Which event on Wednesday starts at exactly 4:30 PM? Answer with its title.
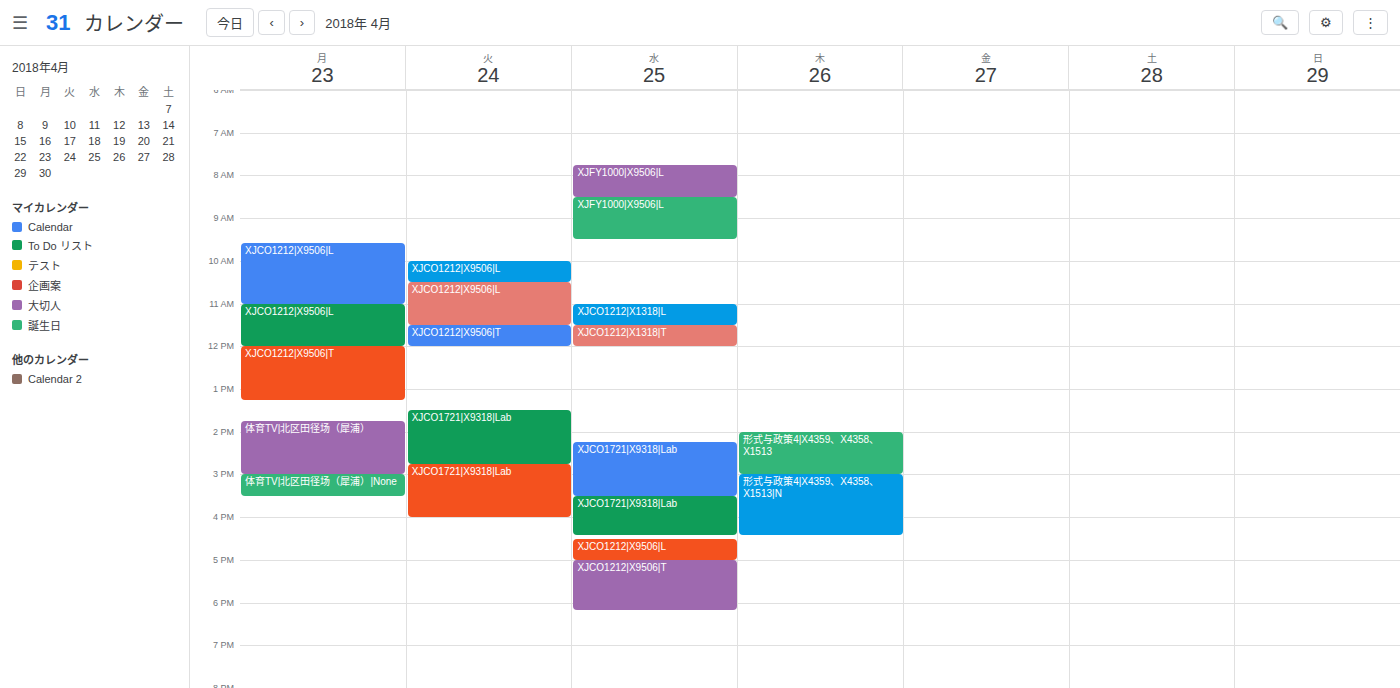
"XJCO1212|X9506|L"